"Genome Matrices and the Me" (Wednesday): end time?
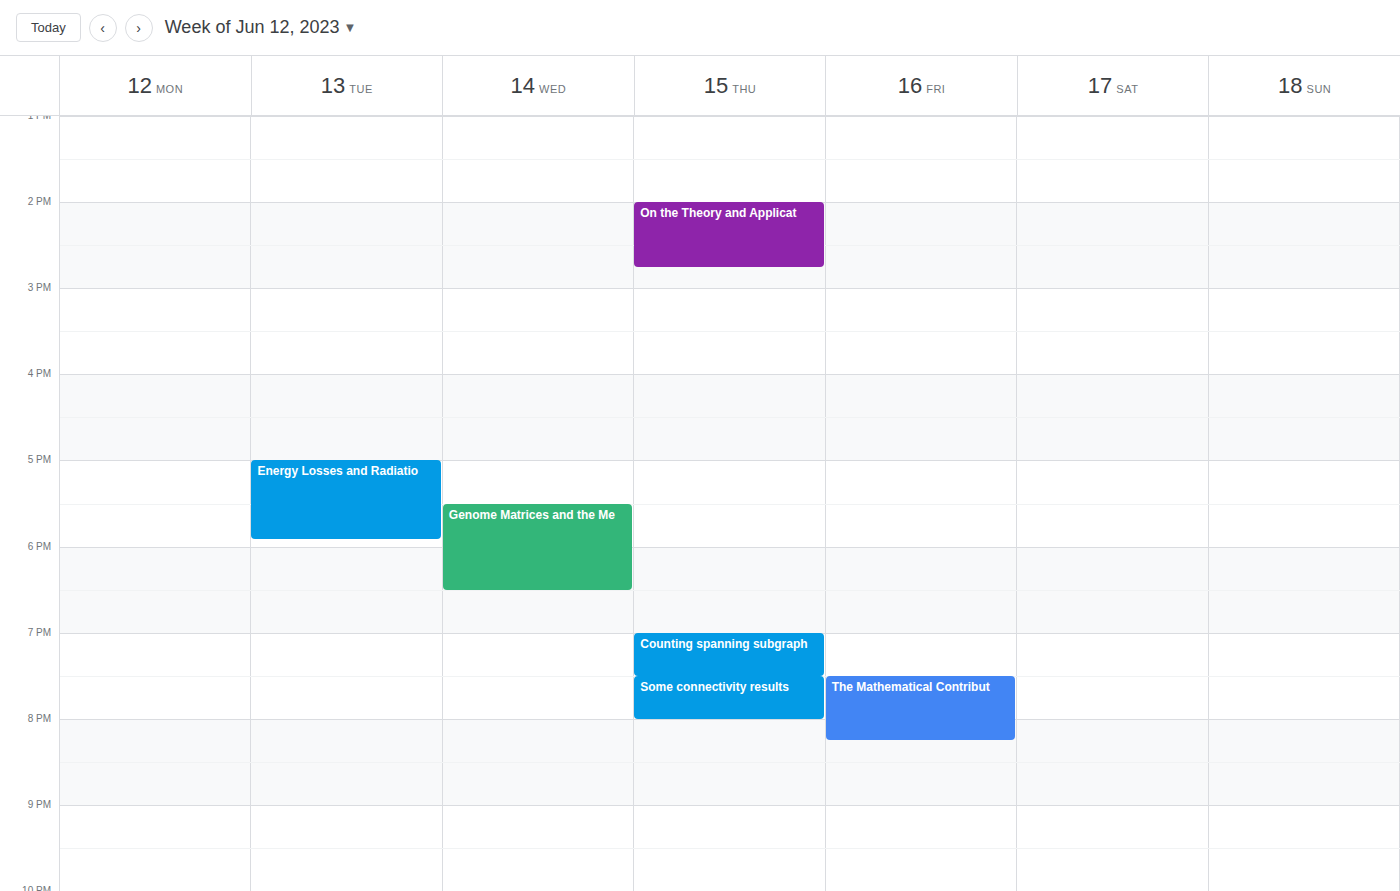
6:30 PM